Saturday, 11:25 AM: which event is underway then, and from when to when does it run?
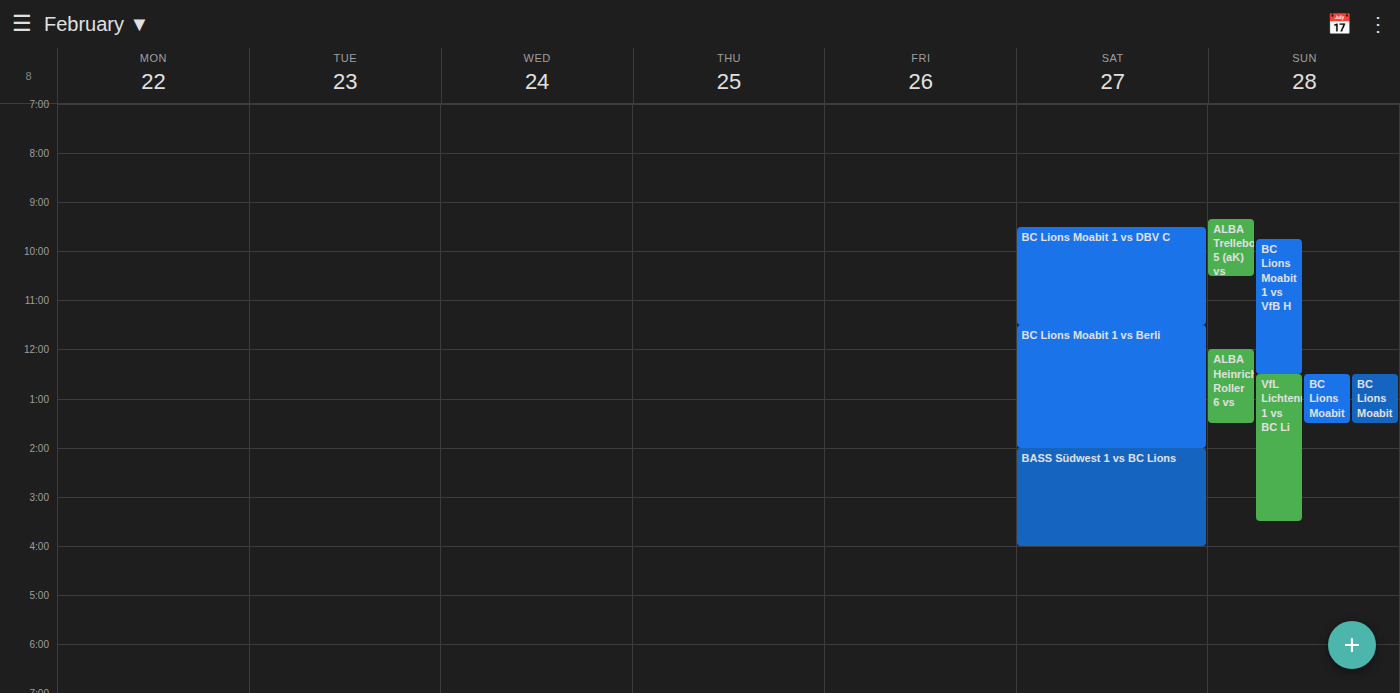
"BC Lions Moabit 1 vs DBV C", 9:30 AM to 11:30 AM